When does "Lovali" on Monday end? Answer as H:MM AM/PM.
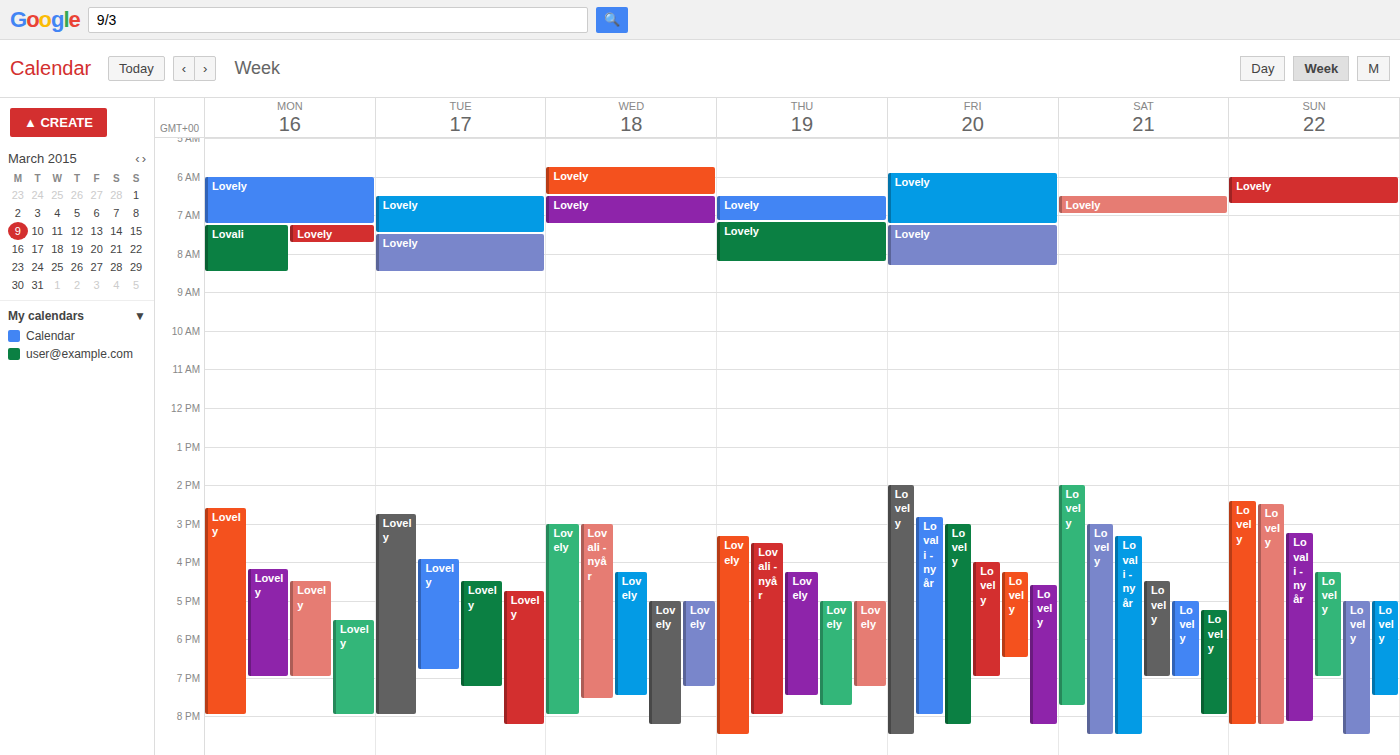
8:30 AM